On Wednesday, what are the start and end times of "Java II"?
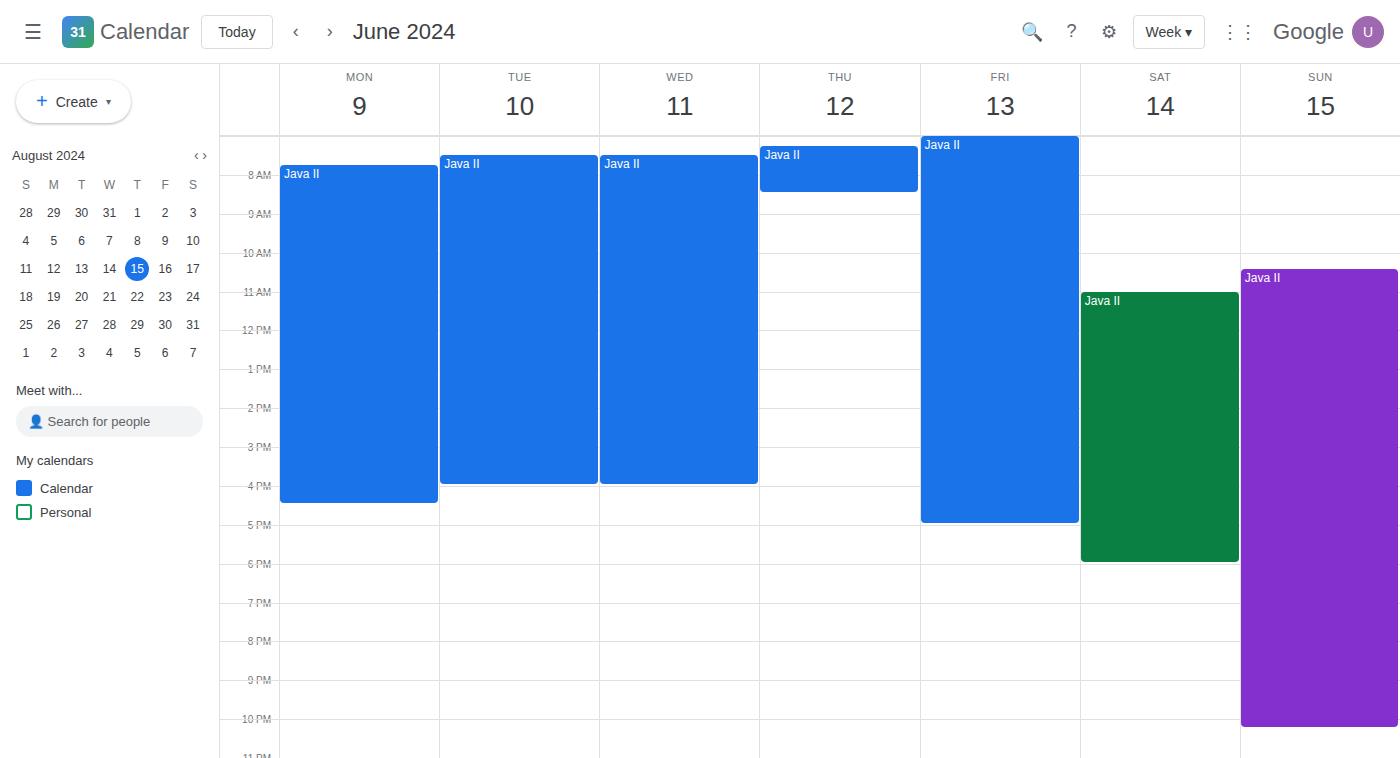
7:30 AM to 4:00 PM